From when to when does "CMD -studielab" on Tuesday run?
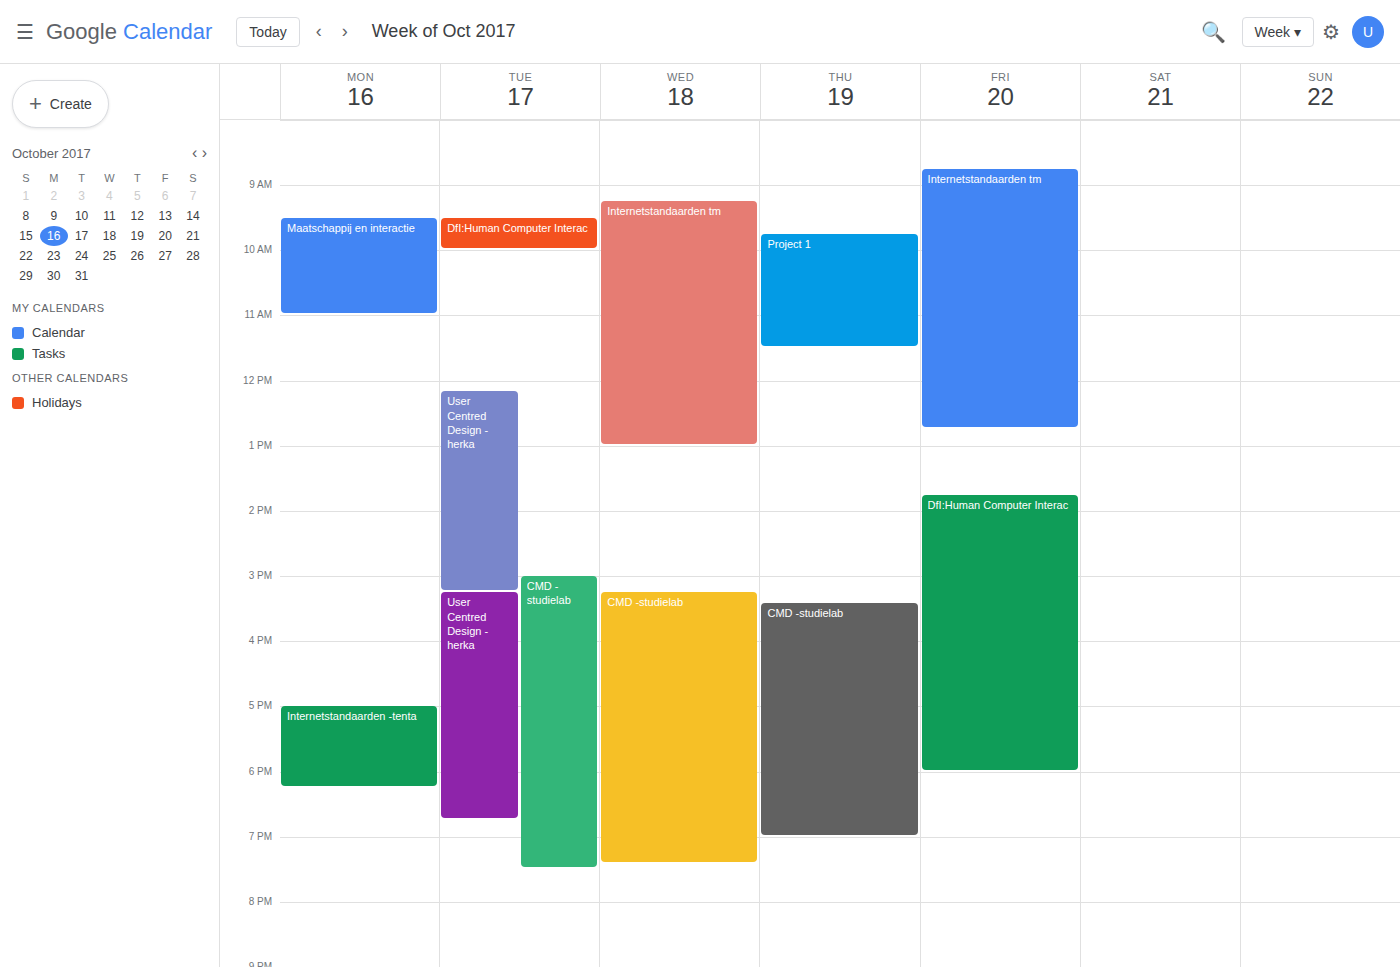
3:00 PM to 7:30 PM